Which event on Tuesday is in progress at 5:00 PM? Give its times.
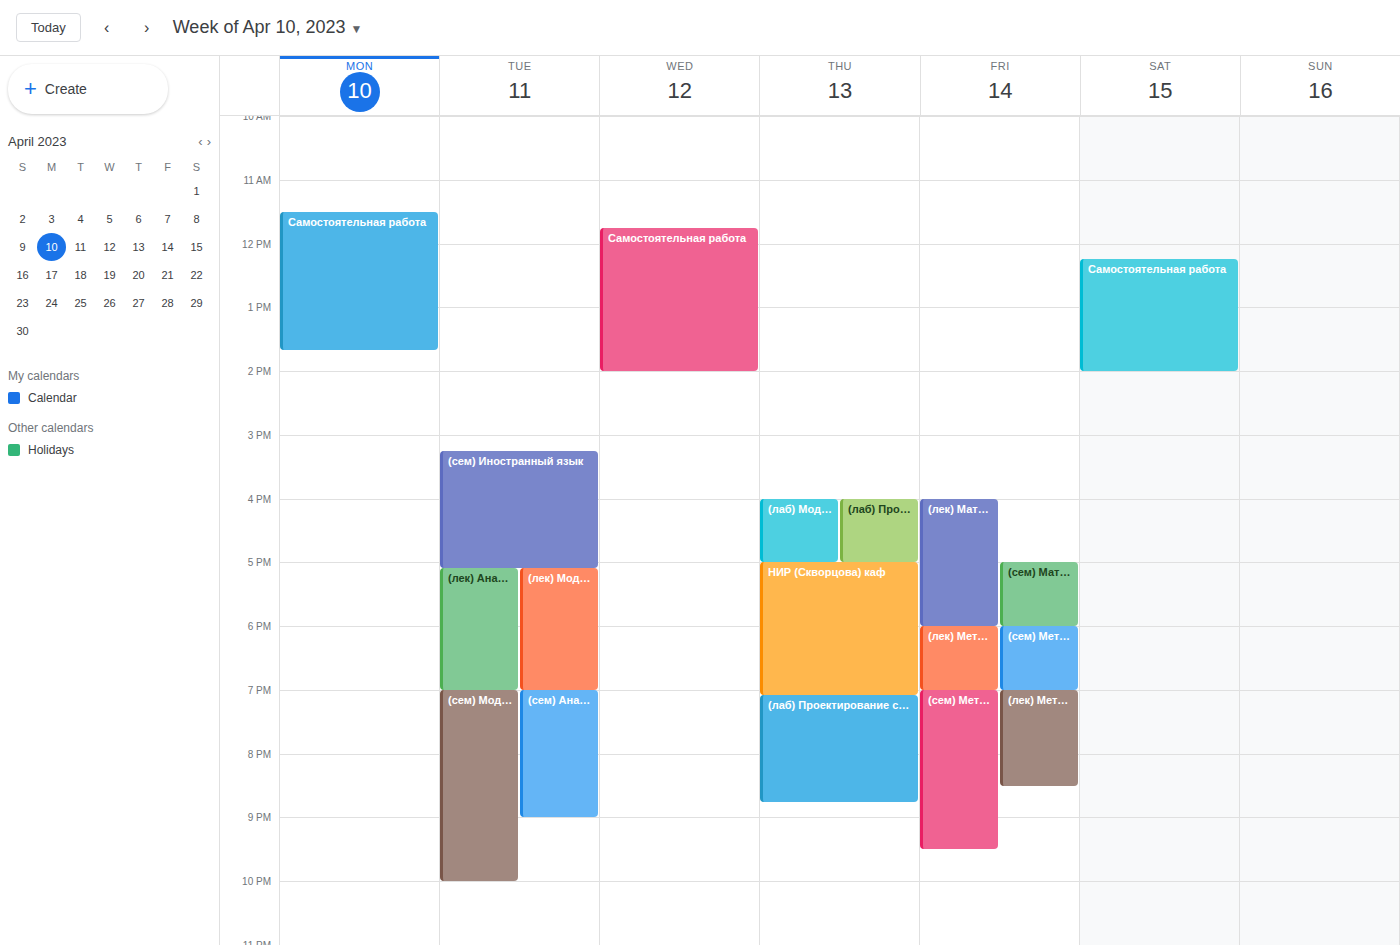
"(сем) Иностранный язык", 3:15 PM to 5:05 PM